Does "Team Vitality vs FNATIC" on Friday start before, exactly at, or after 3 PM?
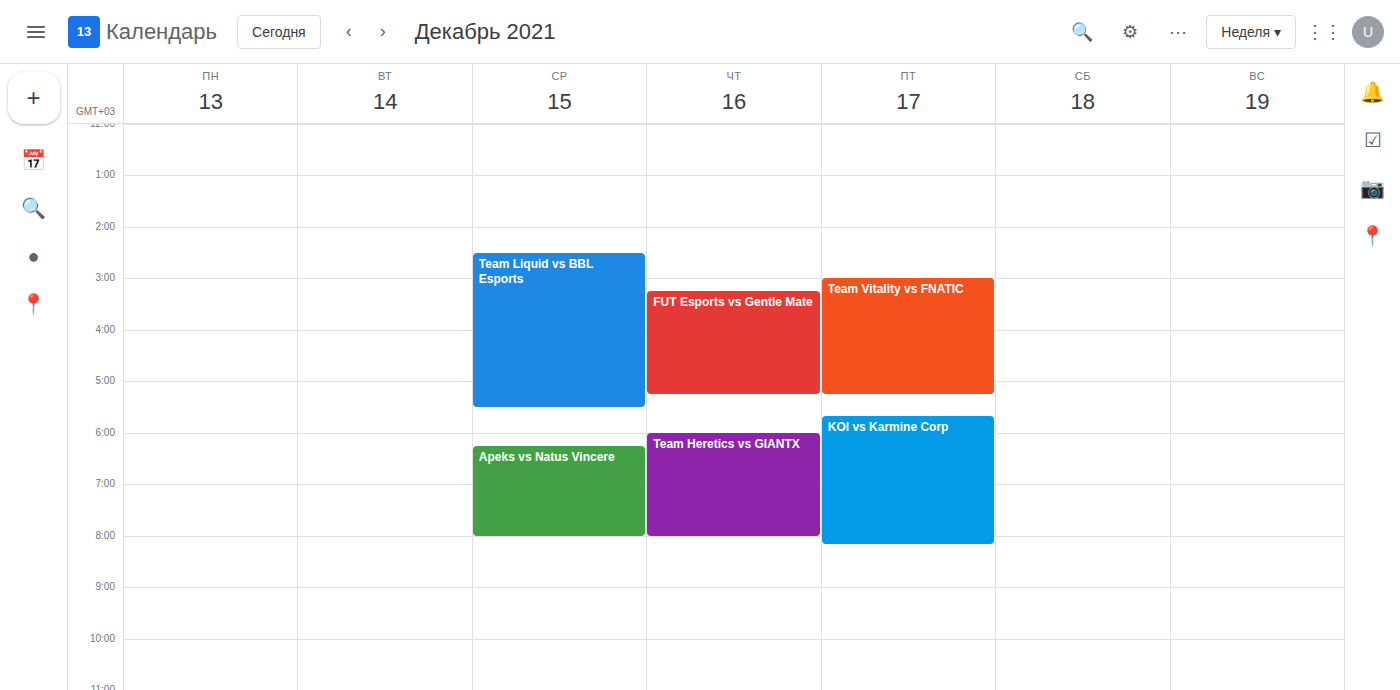
3:00 PM -- exactly at 3 PM, on the 3 PM line.